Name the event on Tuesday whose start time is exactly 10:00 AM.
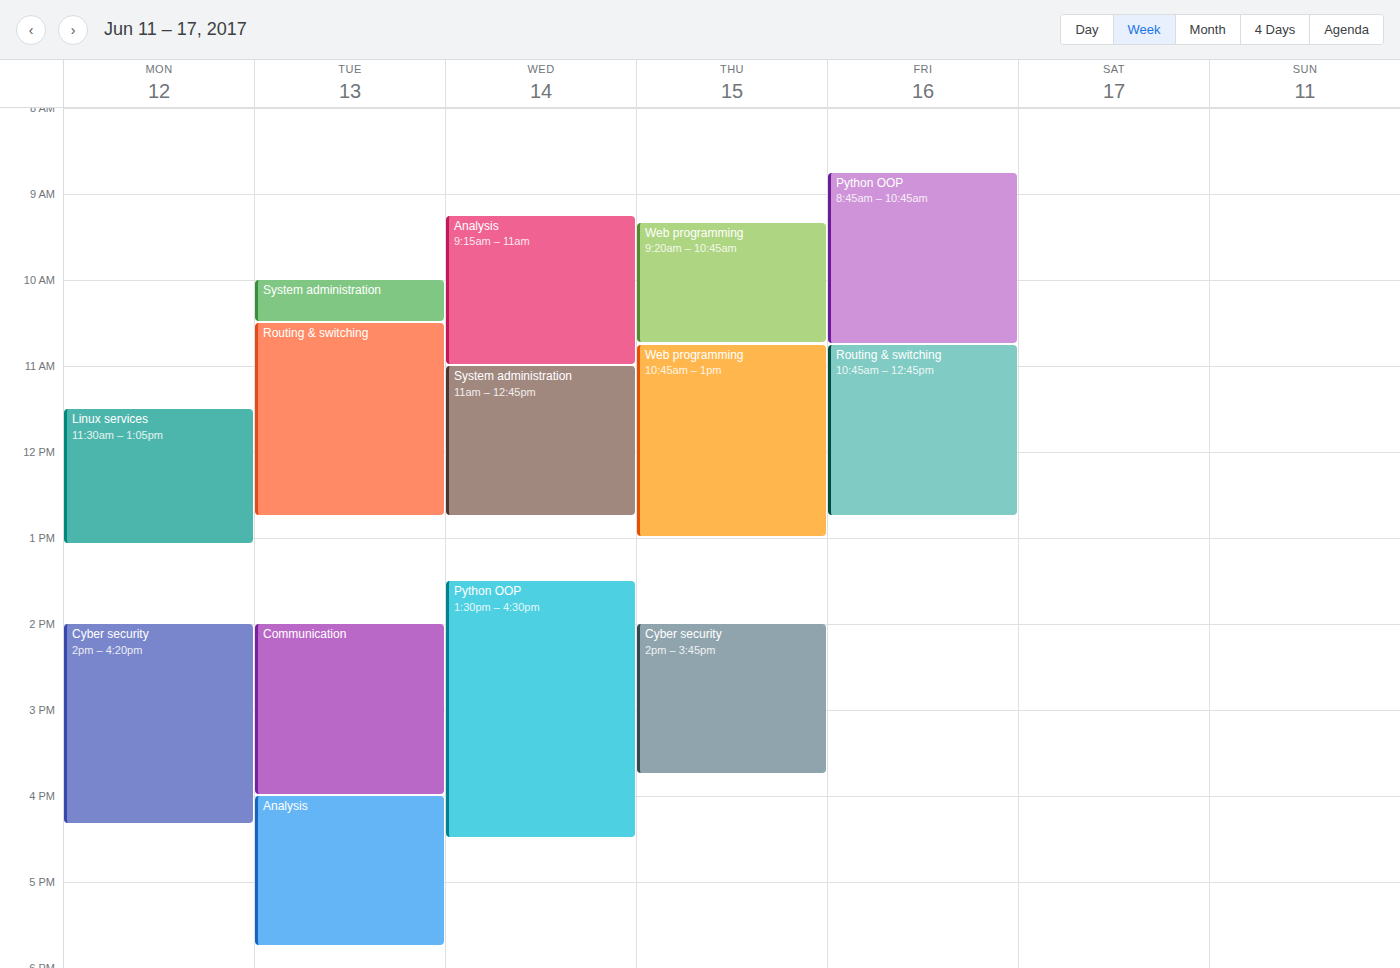
"System administration"